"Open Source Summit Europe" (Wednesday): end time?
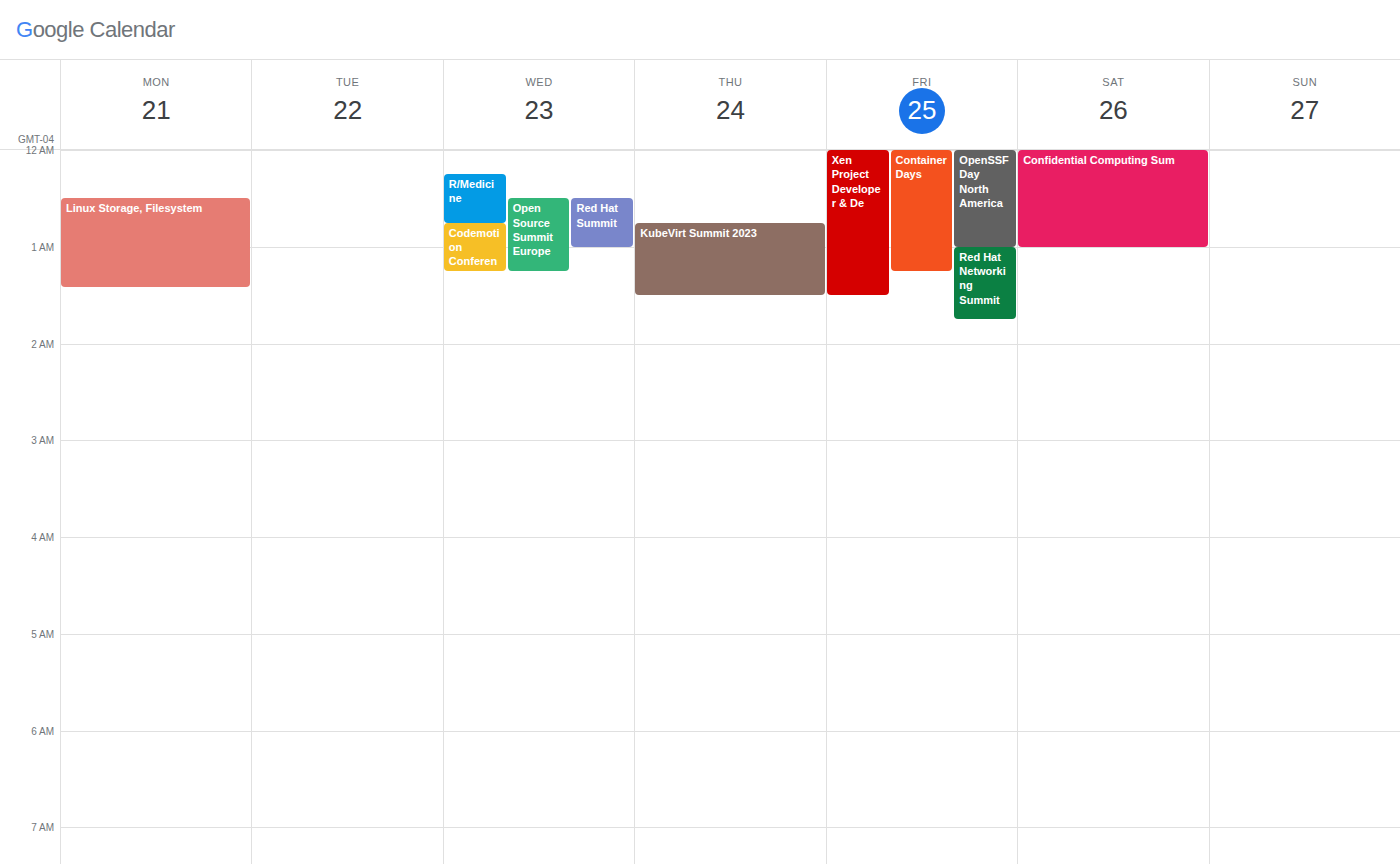
01:15